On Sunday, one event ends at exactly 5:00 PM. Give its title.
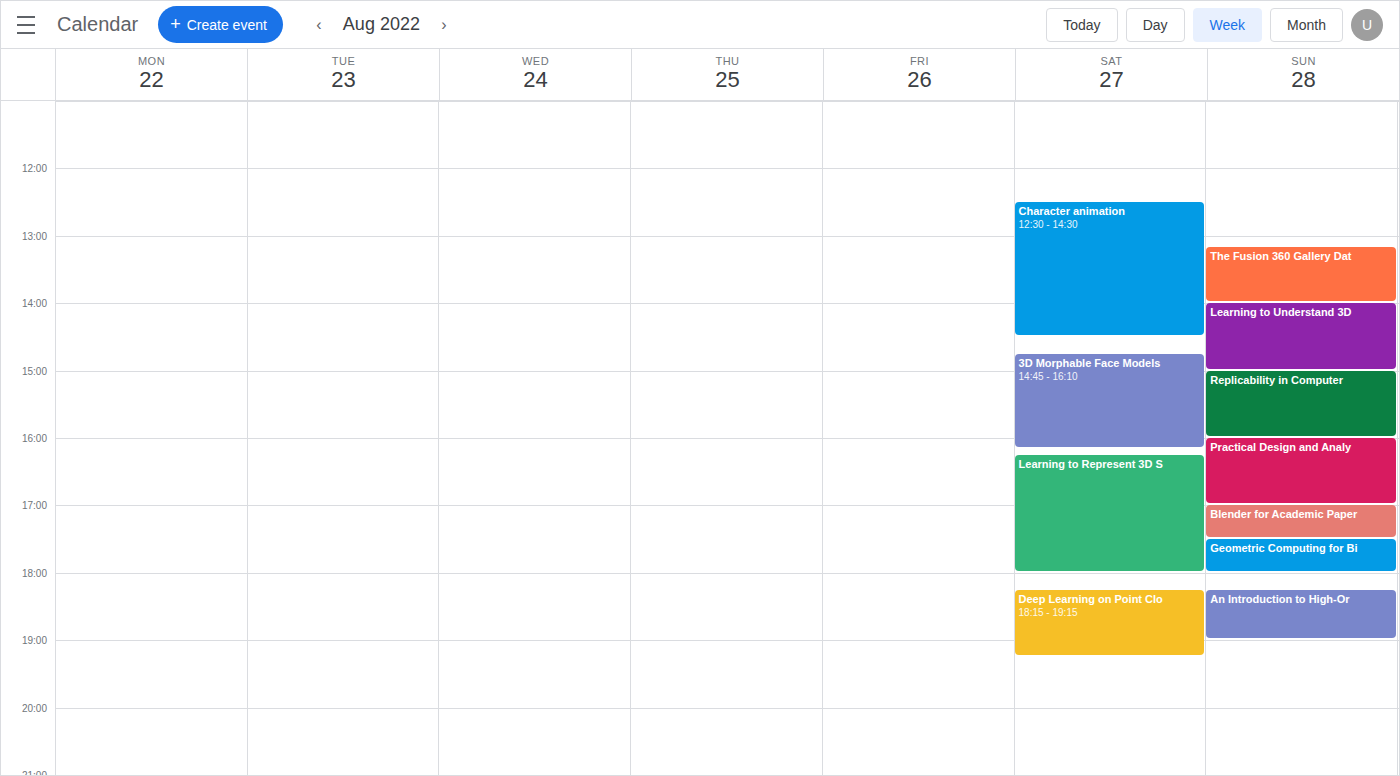
"Practical Design and Analy"